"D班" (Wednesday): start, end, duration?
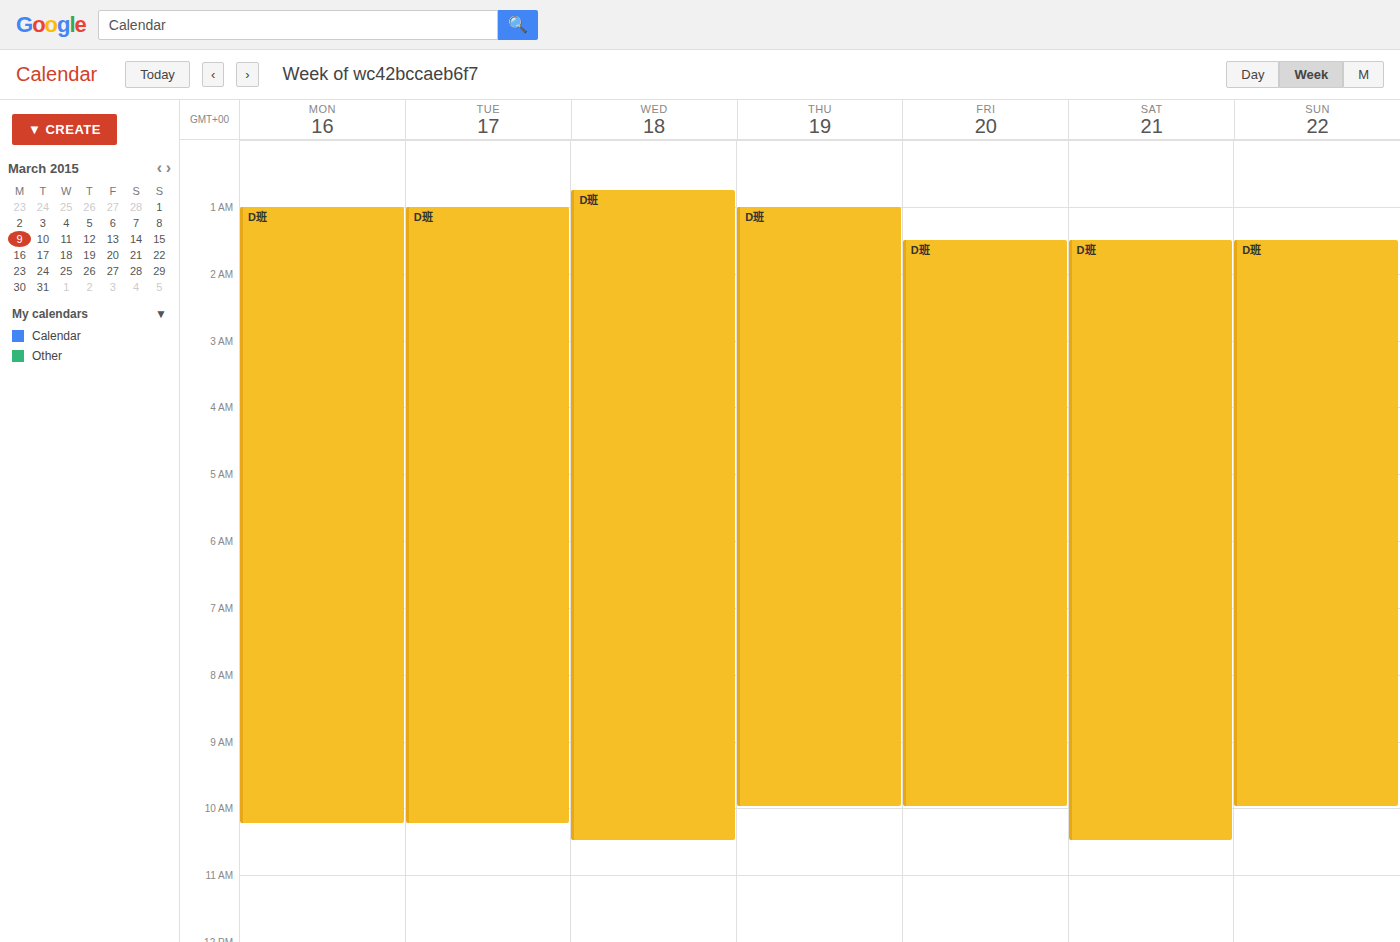
12:45 AM to 10:30 AM, 9 hours 45 minutes